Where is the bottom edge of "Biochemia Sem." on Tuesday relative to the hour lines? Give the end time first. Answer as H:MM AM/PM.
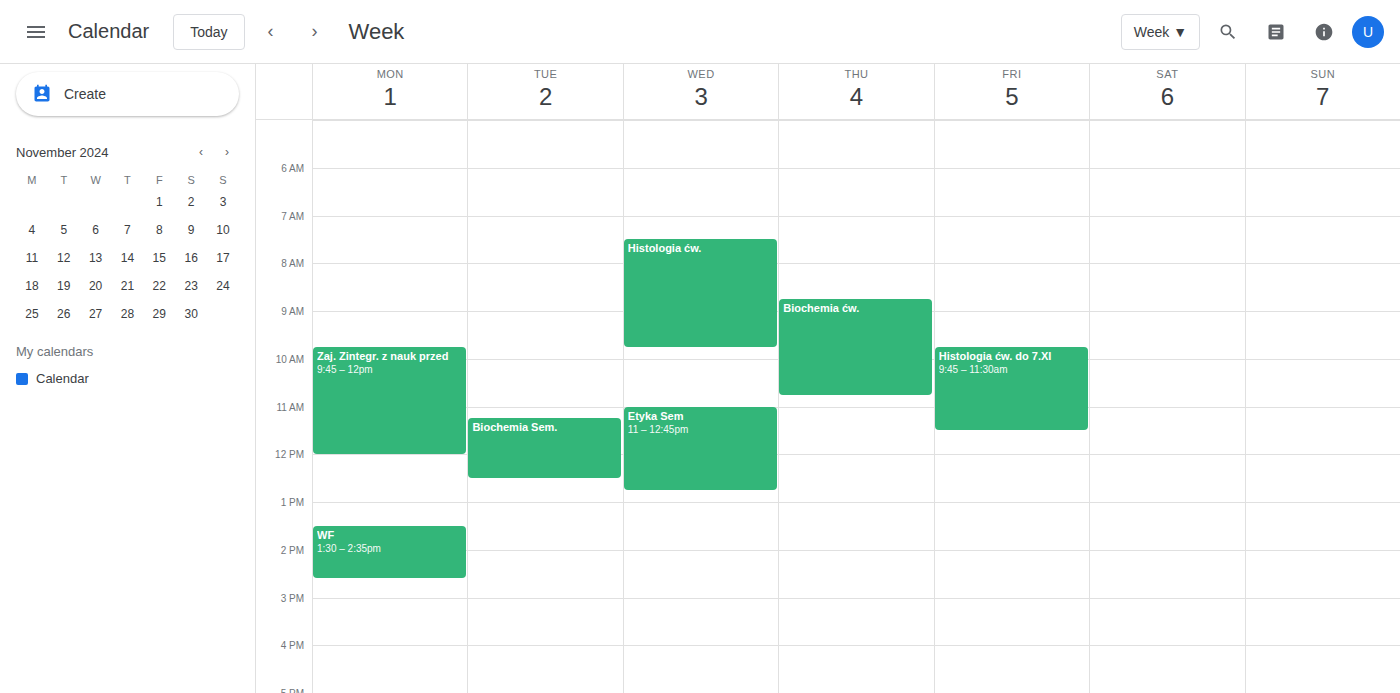
12:30 PM -- halfway between the 12 PM and 1 PM lines.